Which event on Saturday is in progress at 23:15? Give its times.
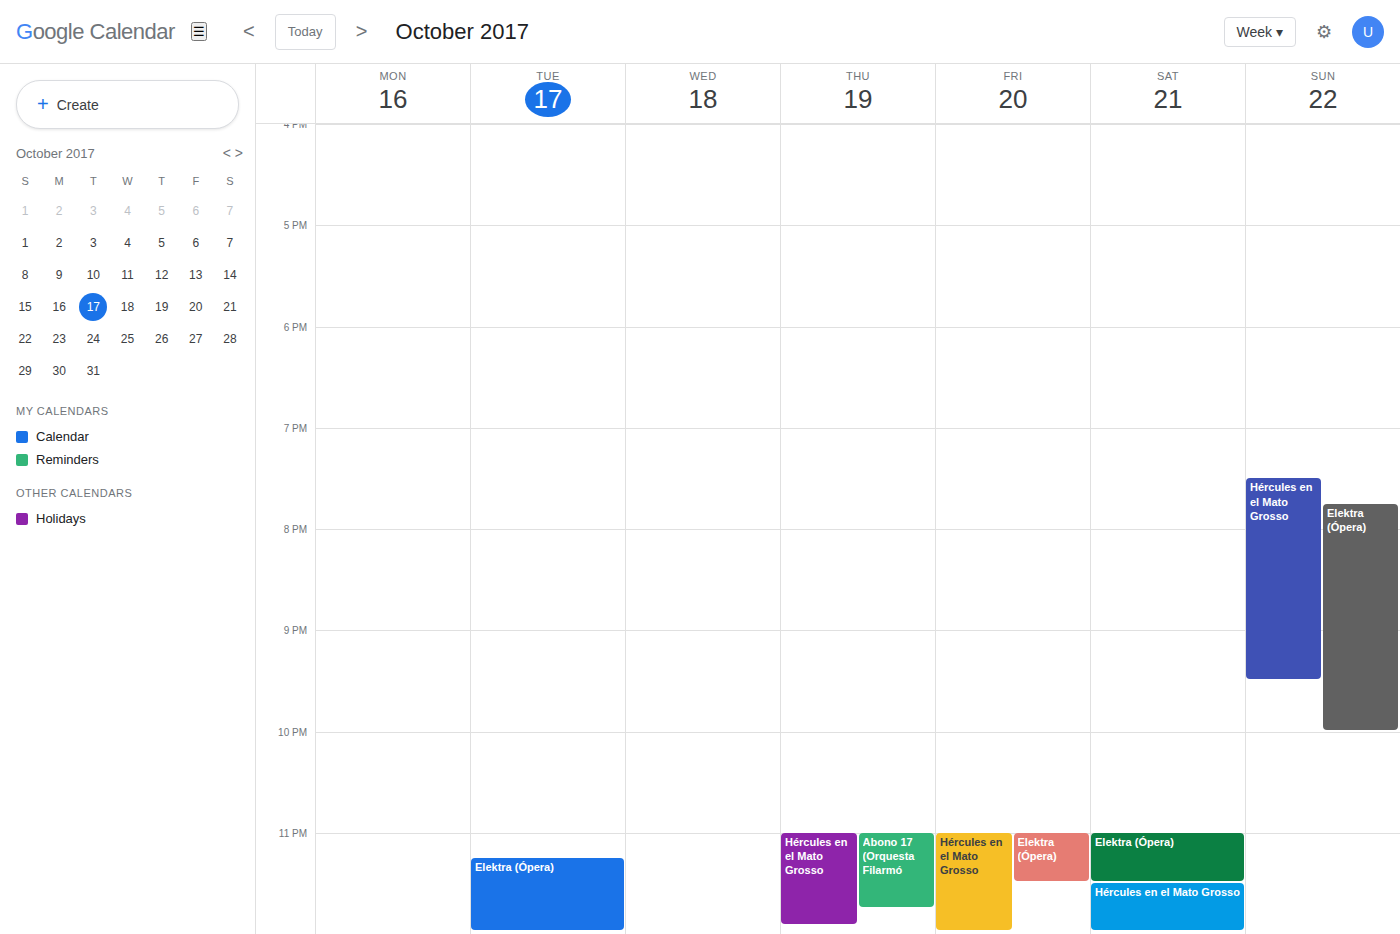
"Elektra (Ópera)", 23:00 to 23:30